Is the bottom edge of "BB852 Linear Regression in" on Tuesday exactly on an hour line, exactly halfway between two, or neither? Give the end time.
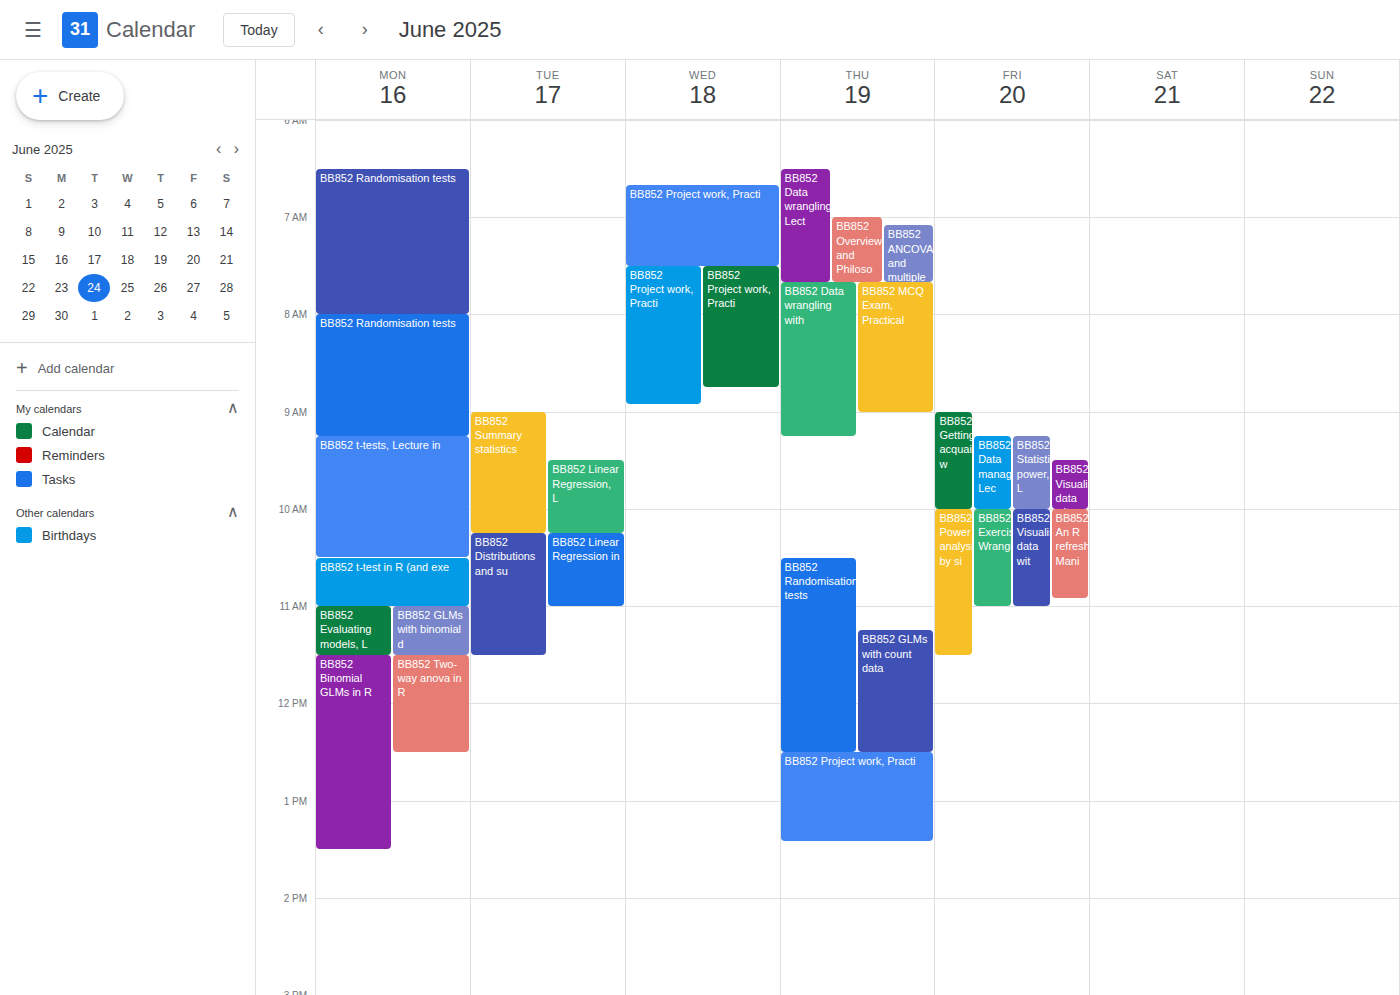
11:00 AM -- exactly on the 11 AM line.